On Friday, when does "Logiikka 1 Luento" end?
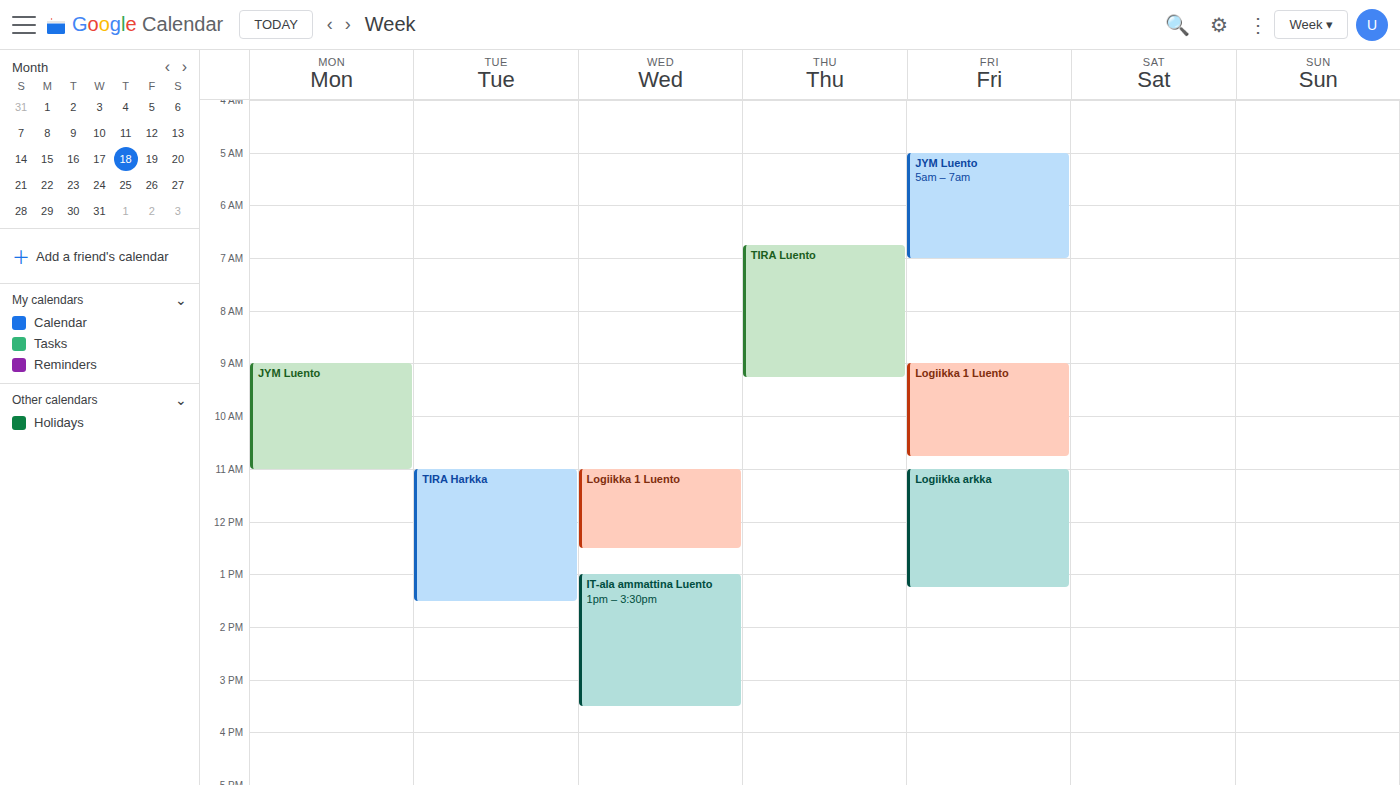
10:45 AM